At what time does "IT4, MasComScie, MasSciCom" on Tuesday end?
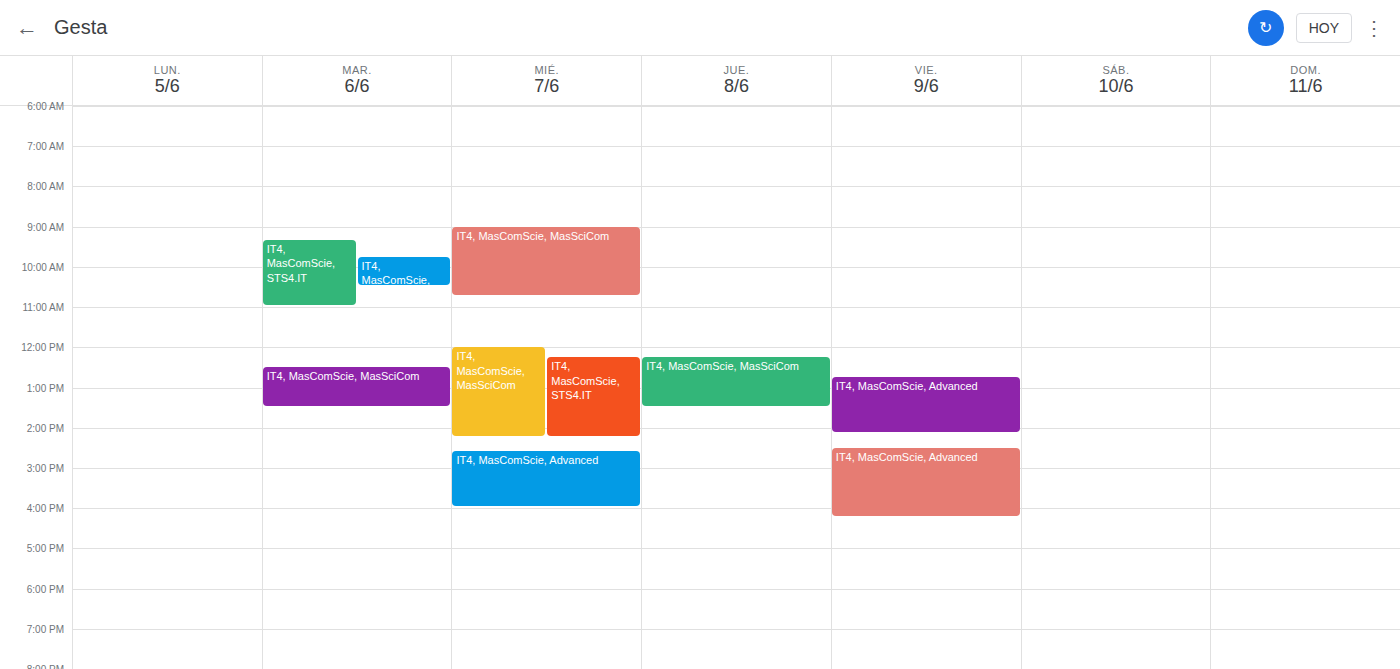
13:30